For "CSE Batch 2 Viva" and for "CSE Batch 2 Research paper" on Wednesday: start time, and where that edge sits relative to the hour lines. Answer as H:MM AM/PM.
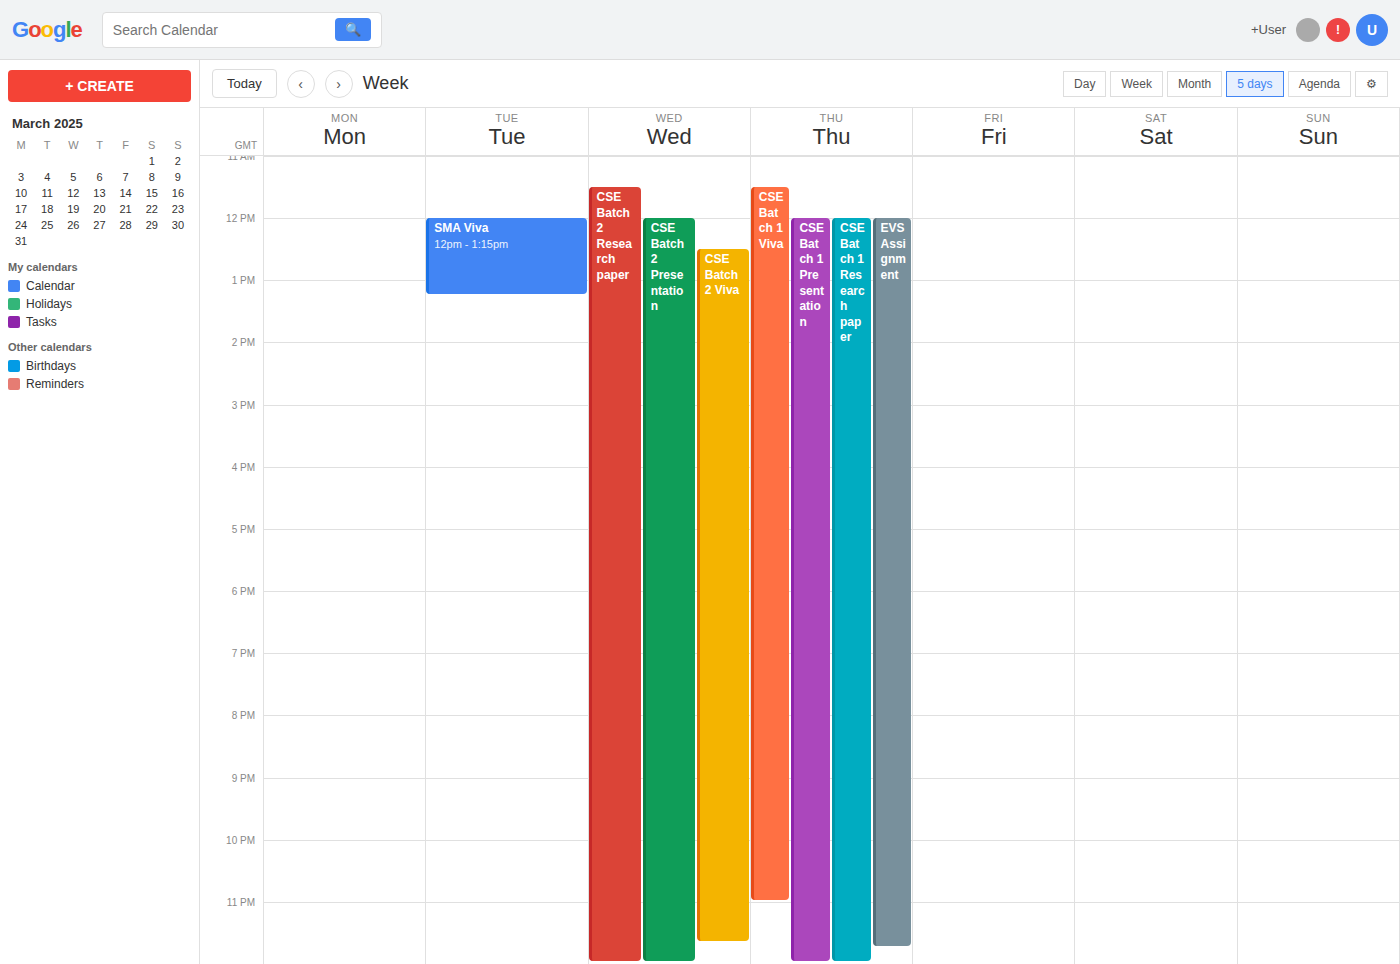
"CSE Batch 2 Viva": 12:30 PM, halfway between the 12 PM and 1 PM lines. "CSE Batch 2 Research paper": 11:30 AM, halfway between the 11 AM and 12 PM lines.